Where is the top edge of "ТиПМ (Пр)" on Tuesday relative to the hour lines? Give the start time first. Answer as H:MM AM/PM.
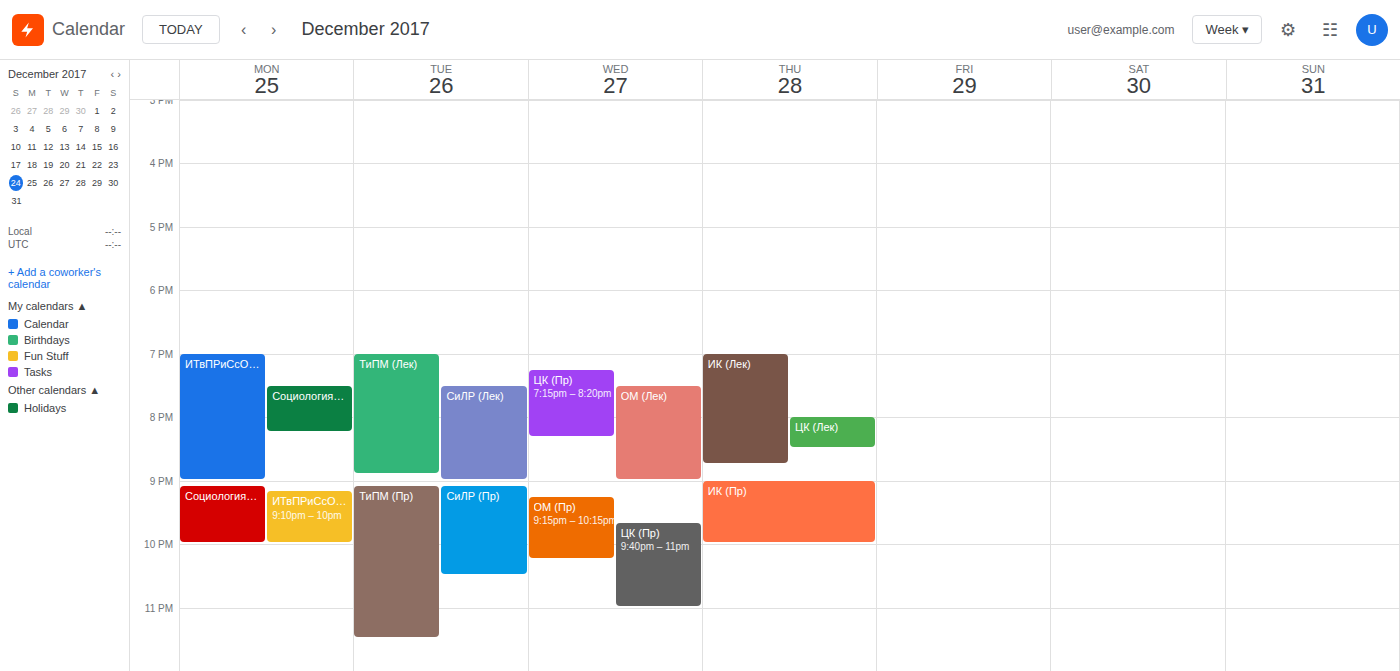
9:05 PM -- neither: 5 minutes below the 9 PM line and 55 minutes above the 10 PM line.